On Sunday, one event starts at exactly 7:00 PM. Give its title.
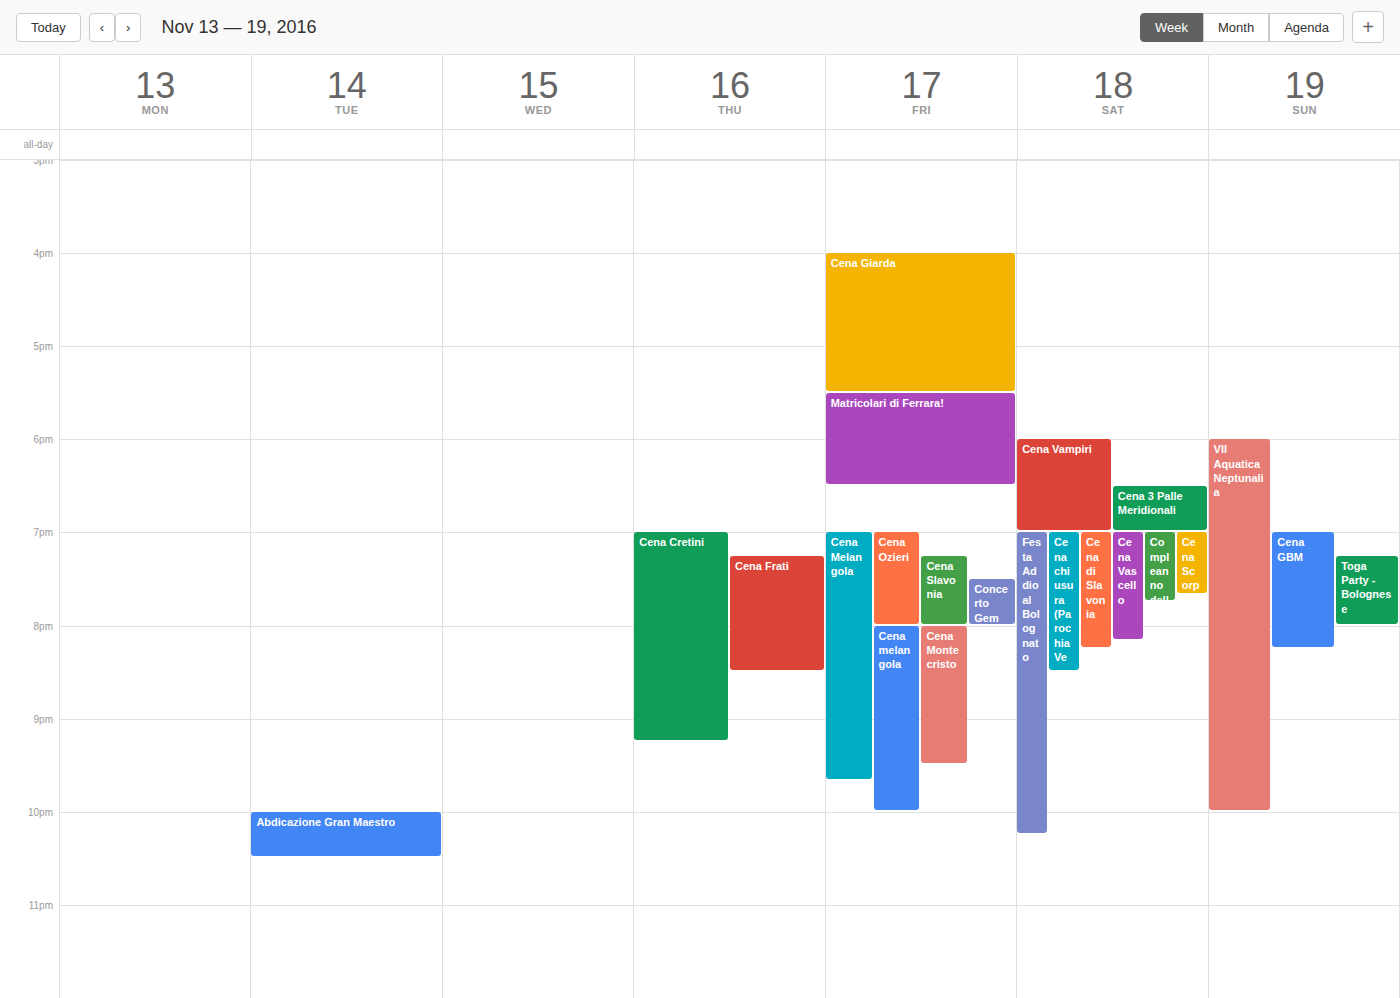
"Cena GBM"